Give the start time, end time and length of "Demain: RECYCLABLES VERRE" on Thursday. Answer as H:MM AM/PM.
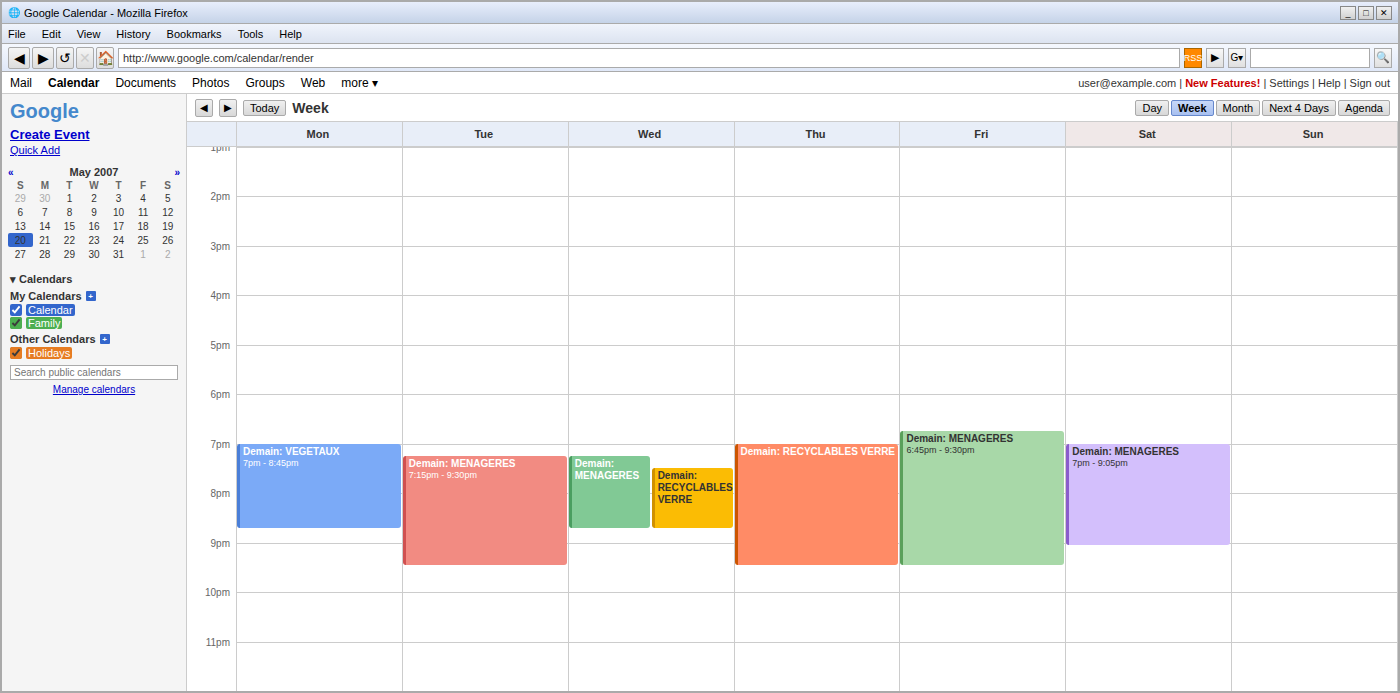
7:00 PM to 9:30 PM, 2 hours 30 minutes